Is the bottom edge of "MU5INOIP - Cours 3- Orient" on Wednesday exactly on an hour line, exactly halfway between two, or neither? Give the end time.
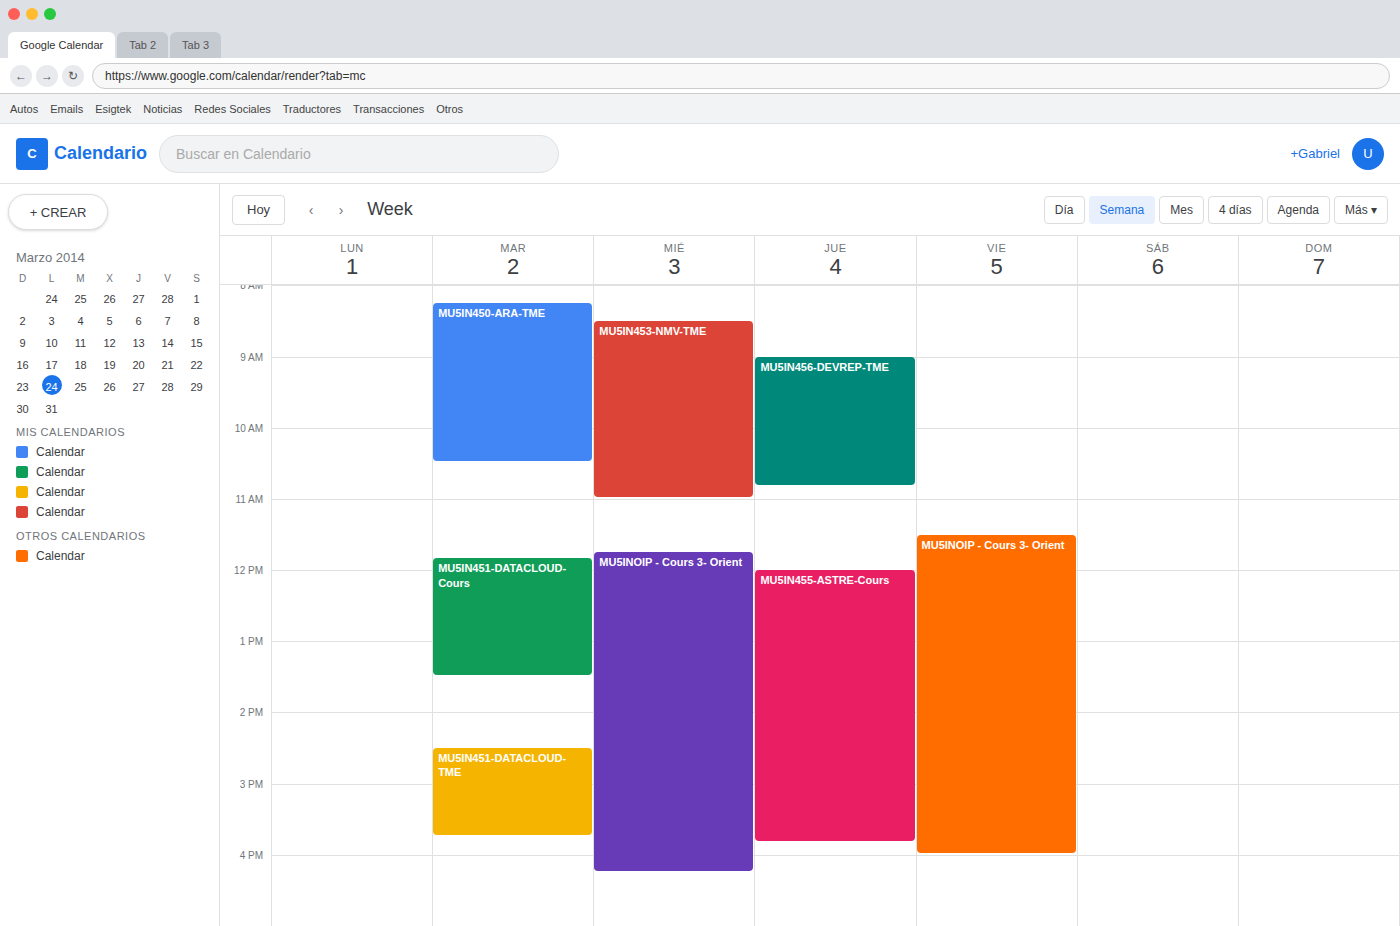
4:15 PM -- neither: a quarter of the way from the 4 PM line to the 5 PM line.